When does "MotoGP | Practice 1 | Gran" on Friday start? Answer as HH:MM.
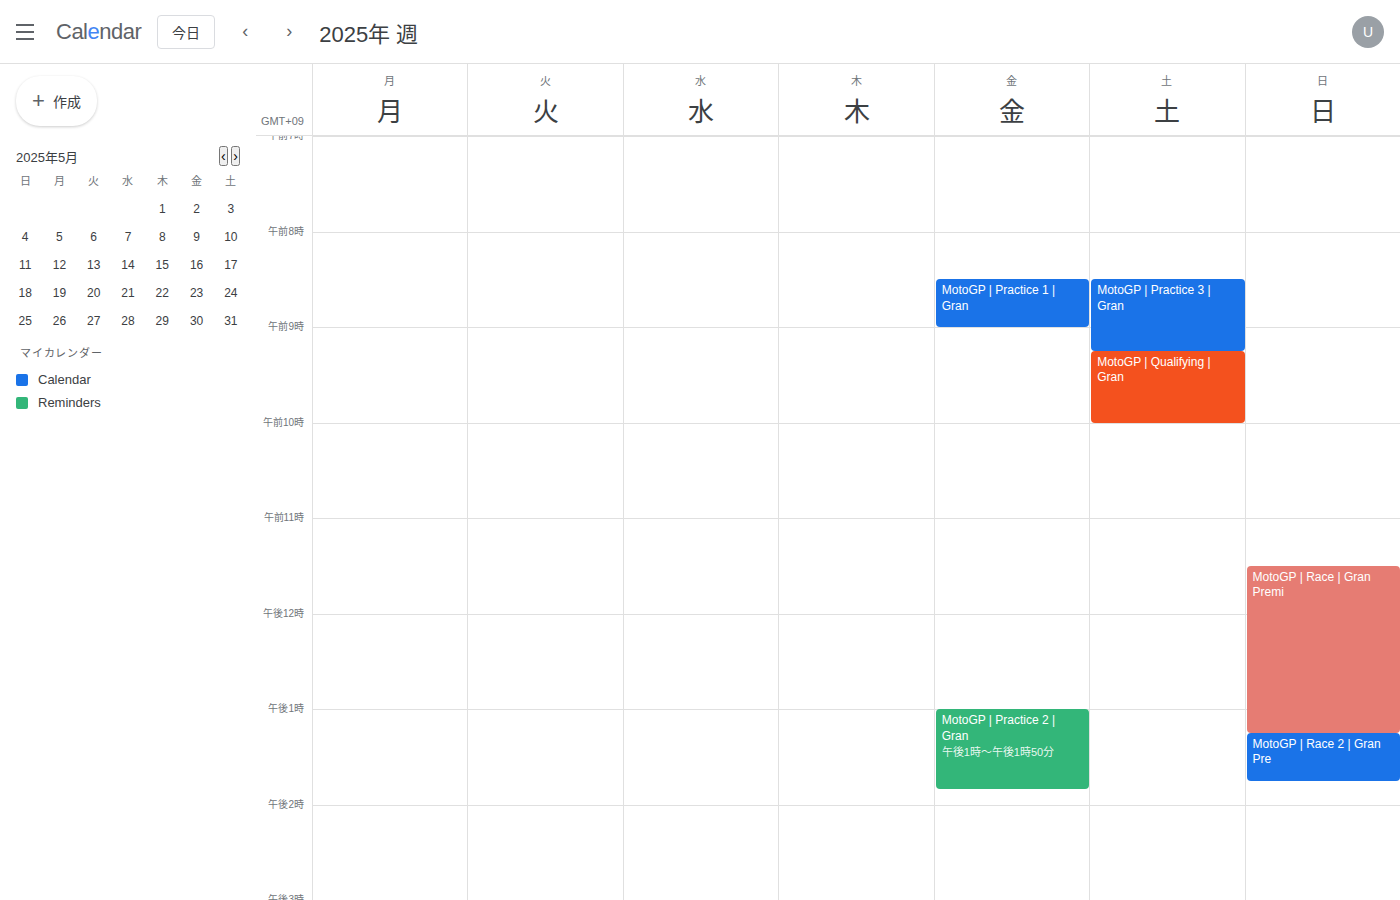
08:30